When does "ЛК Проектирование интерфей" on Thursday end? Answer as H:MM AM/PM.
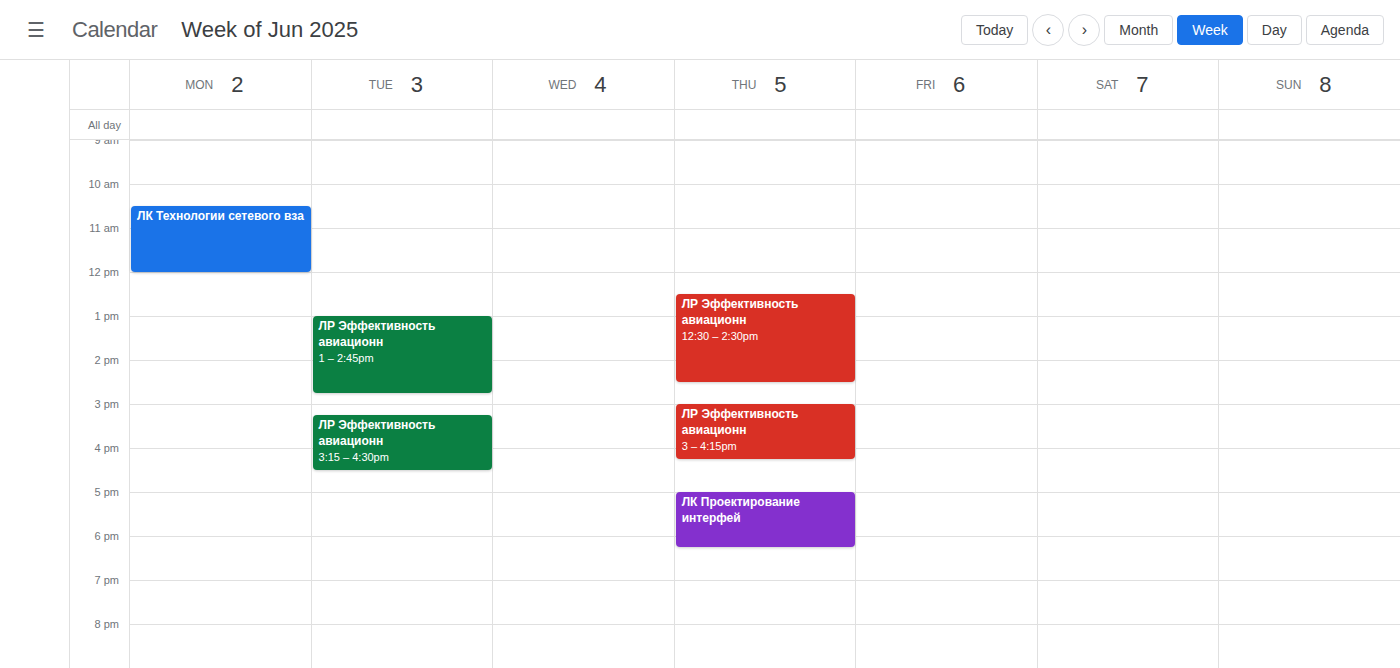
6:15 PM